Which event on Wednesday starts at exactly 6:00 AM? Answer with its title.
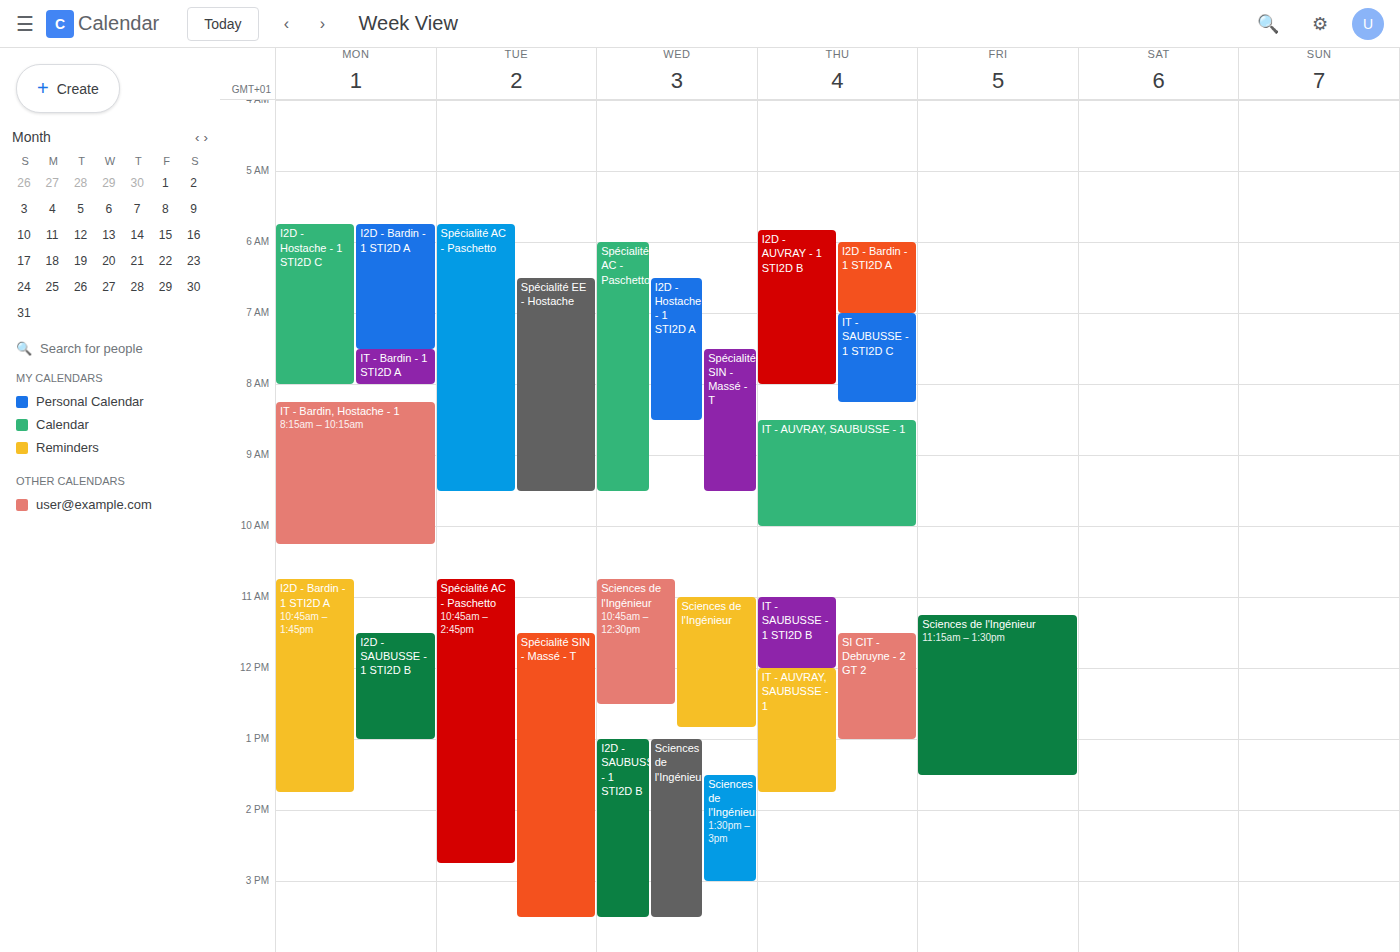
"Spécialité AC - Paschetto"